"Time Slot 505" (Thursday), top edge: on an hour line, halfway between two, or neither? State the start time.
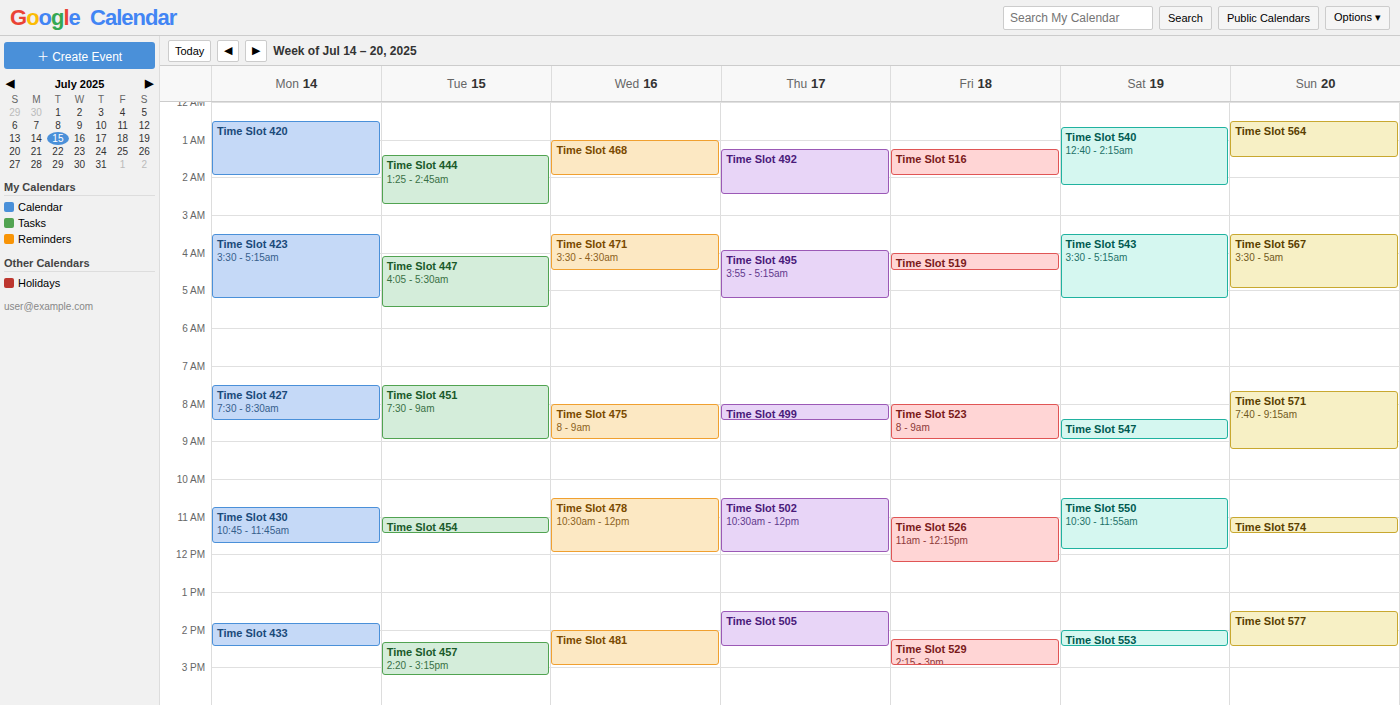
1:30 PM -- halfway between the 1 PM and 2 PM lines.